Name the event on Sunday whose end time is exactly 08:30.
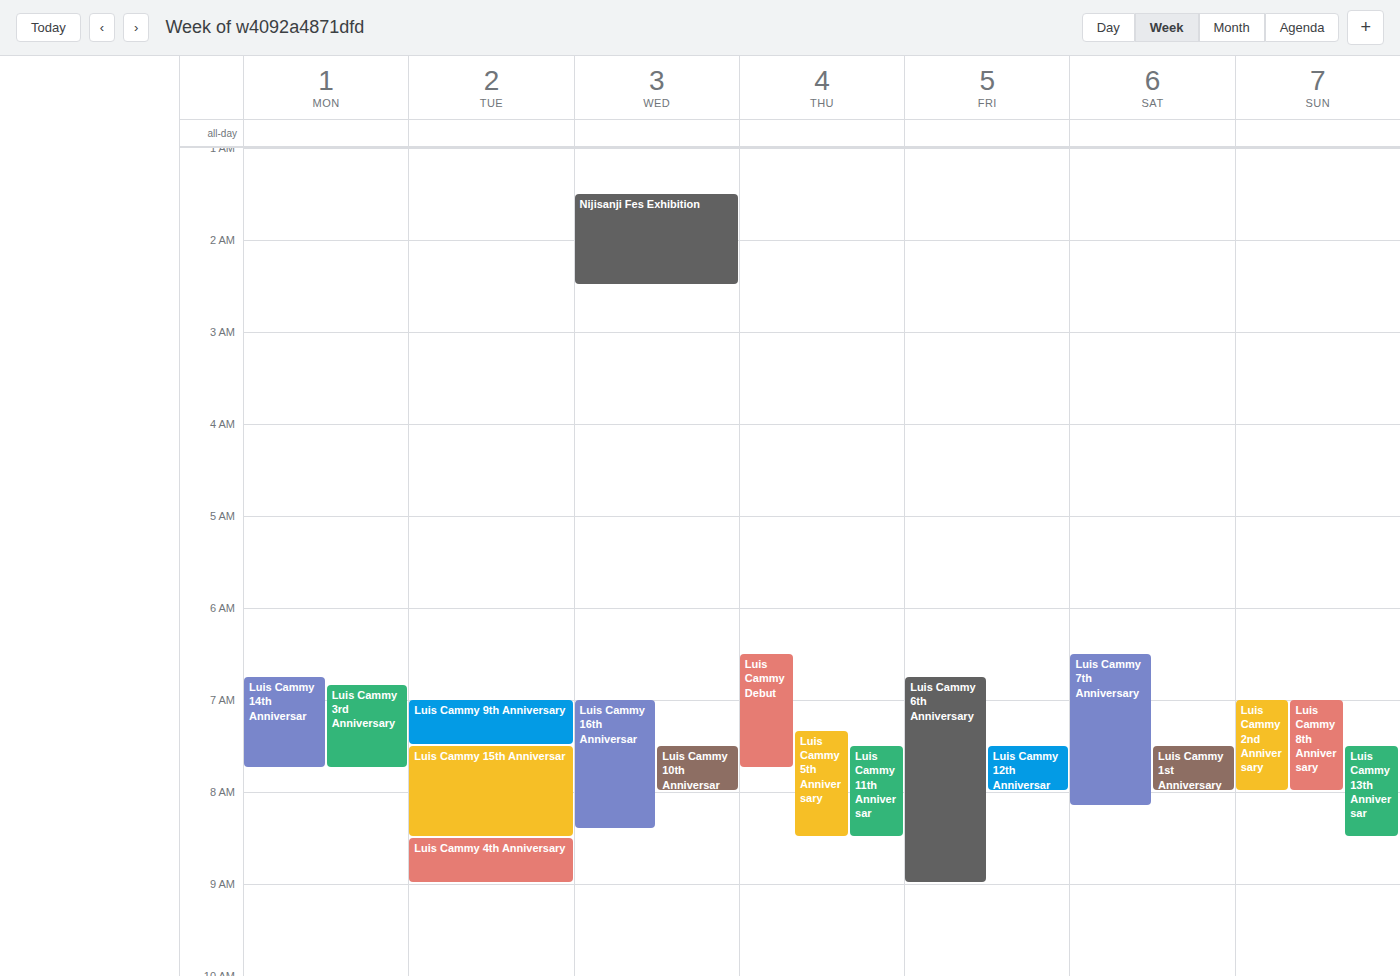
"Luis Cammy 13th Anniversar"